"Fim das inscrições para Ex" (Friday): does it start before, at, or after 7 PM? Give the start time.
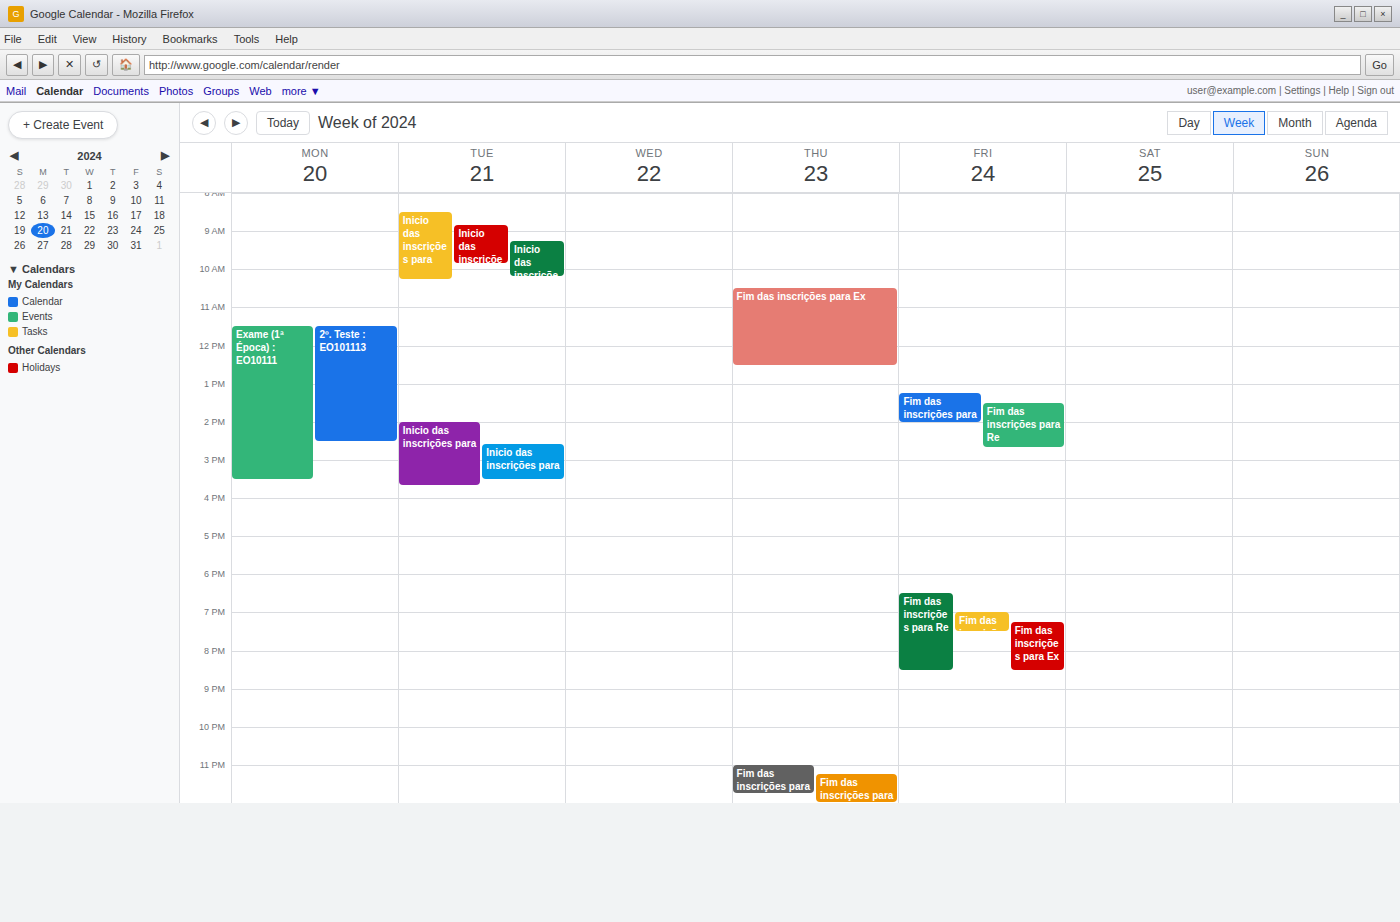
7:15 PM -- after 7 PM, 15 minutes below the 7 PM line.